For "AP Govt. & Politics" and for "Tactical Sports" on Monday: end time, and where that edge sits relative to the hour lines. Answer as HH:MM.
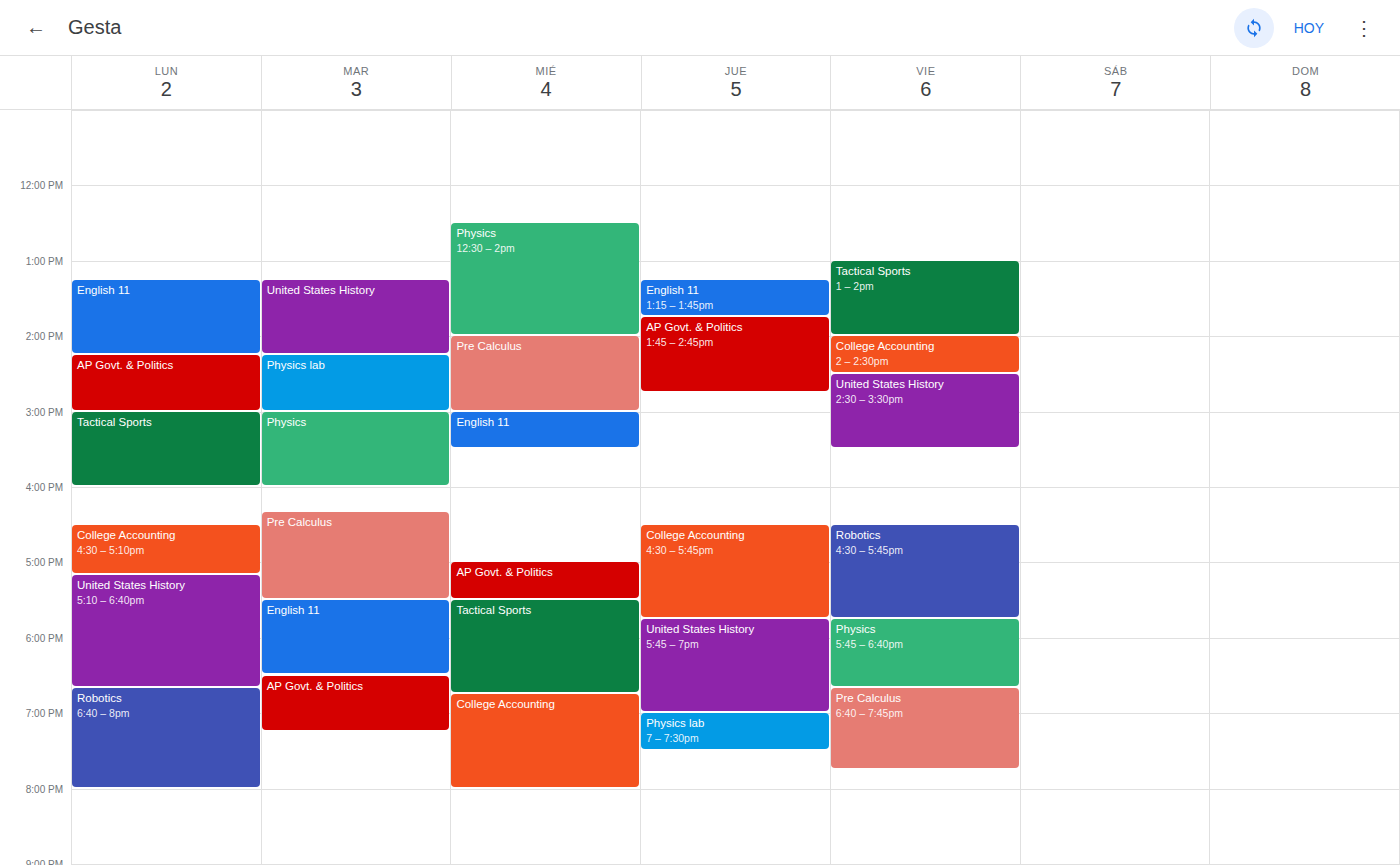
"AP Govt. & Politics": 15:00, exactly on the 15:00 line. "Tactical Sports": 16:00, exactly on the 16:00 line.